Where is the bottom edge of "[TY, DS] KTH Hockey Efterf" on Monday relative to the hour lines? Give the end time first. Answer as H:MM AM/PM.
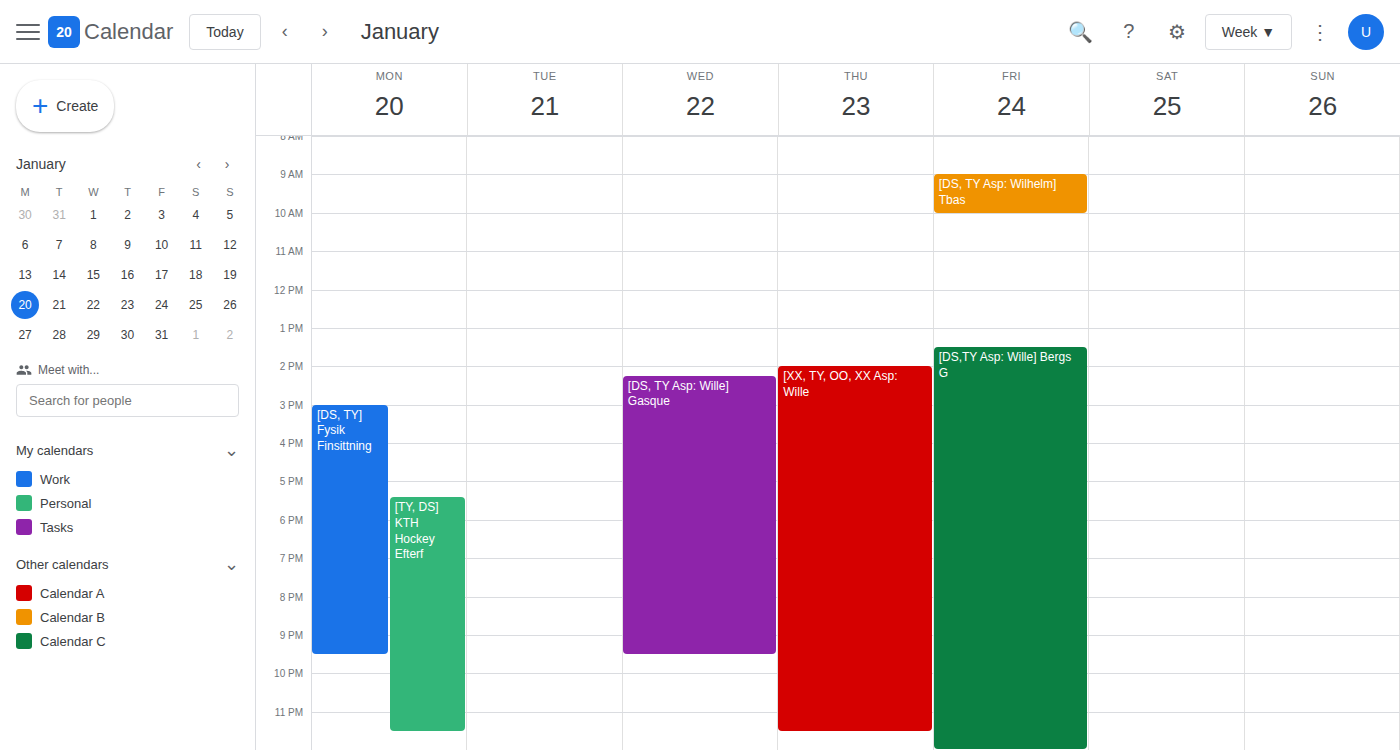
11:30 PM -- halfway between the 11 PM and 12 AM lines.